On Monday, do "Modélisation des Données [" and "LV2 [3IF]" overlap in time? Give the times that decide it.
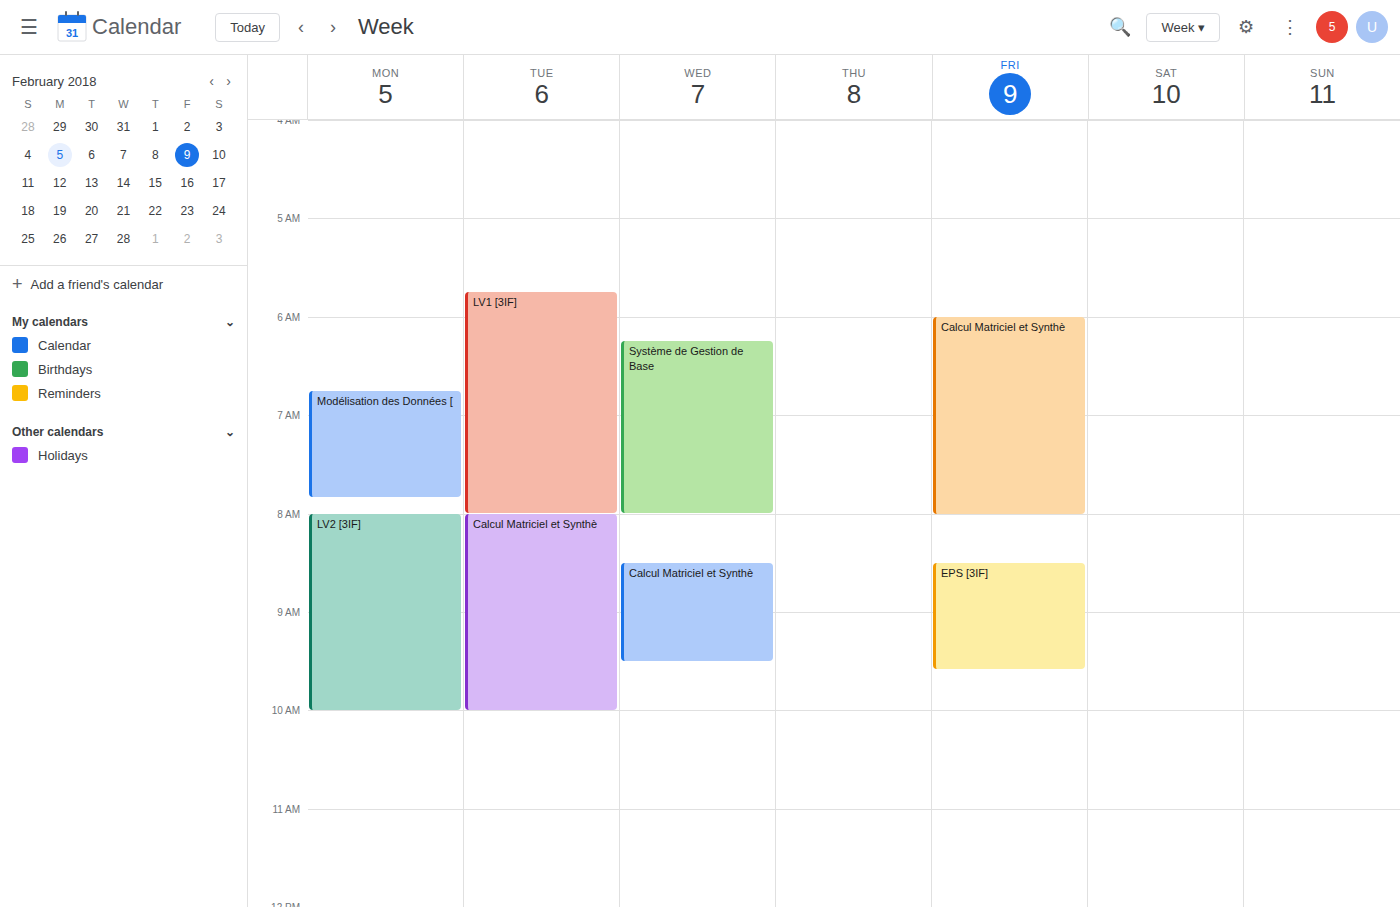
"Modélisation des Données [" ends at 07:50 and "LV2 [3IF]" starts at 08:00 -- no overlap.